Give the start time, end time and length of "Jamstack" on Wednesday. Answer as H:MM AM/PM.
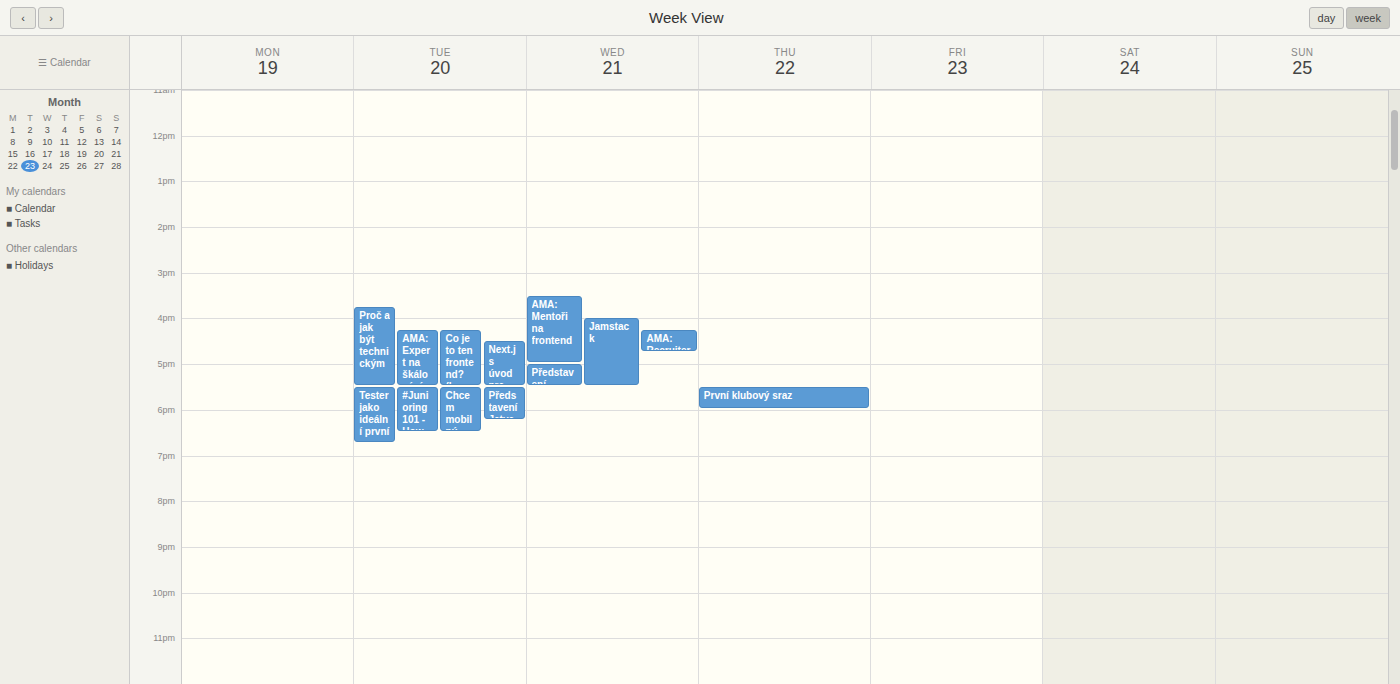
4:00 PM to 5:30 PM, 1 hour 30 minutes